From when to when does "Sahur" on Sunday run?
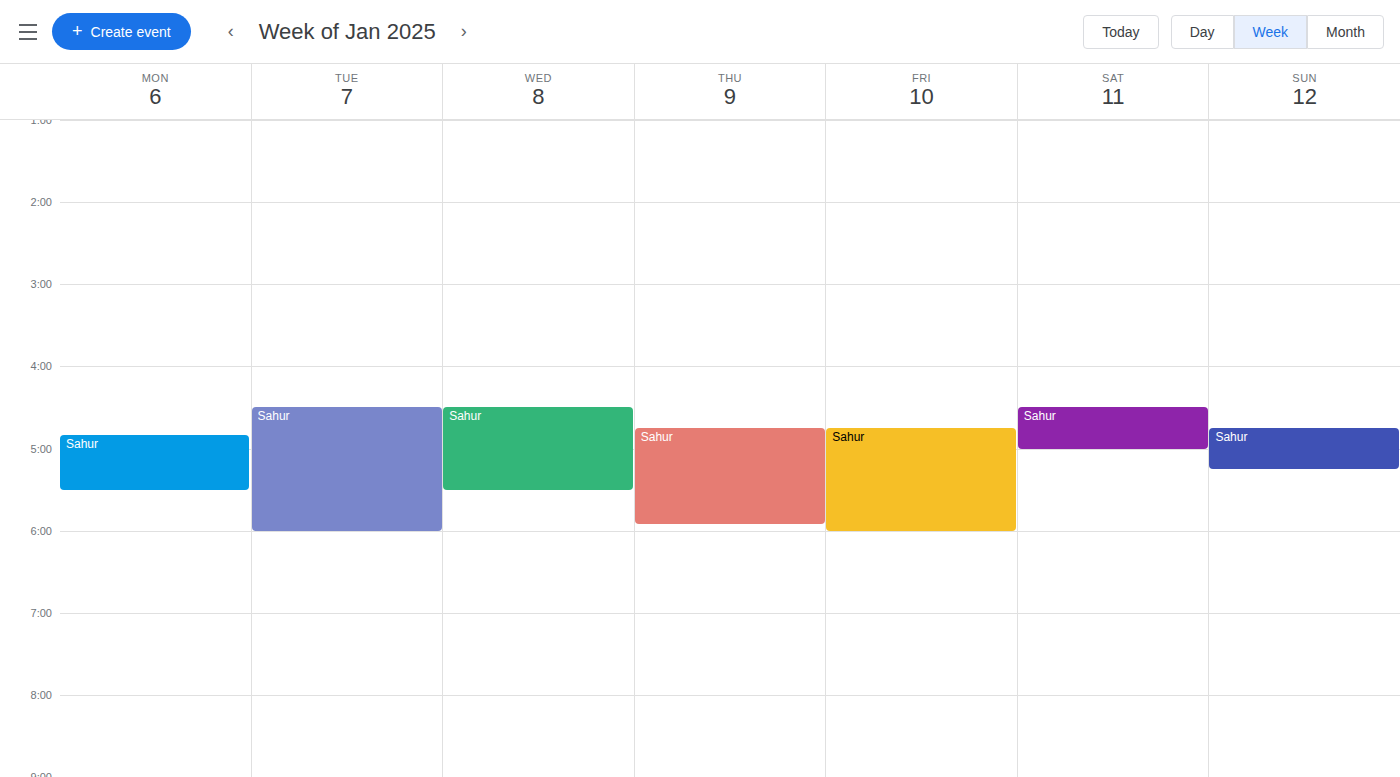
4:45 AM to 5:15 AM